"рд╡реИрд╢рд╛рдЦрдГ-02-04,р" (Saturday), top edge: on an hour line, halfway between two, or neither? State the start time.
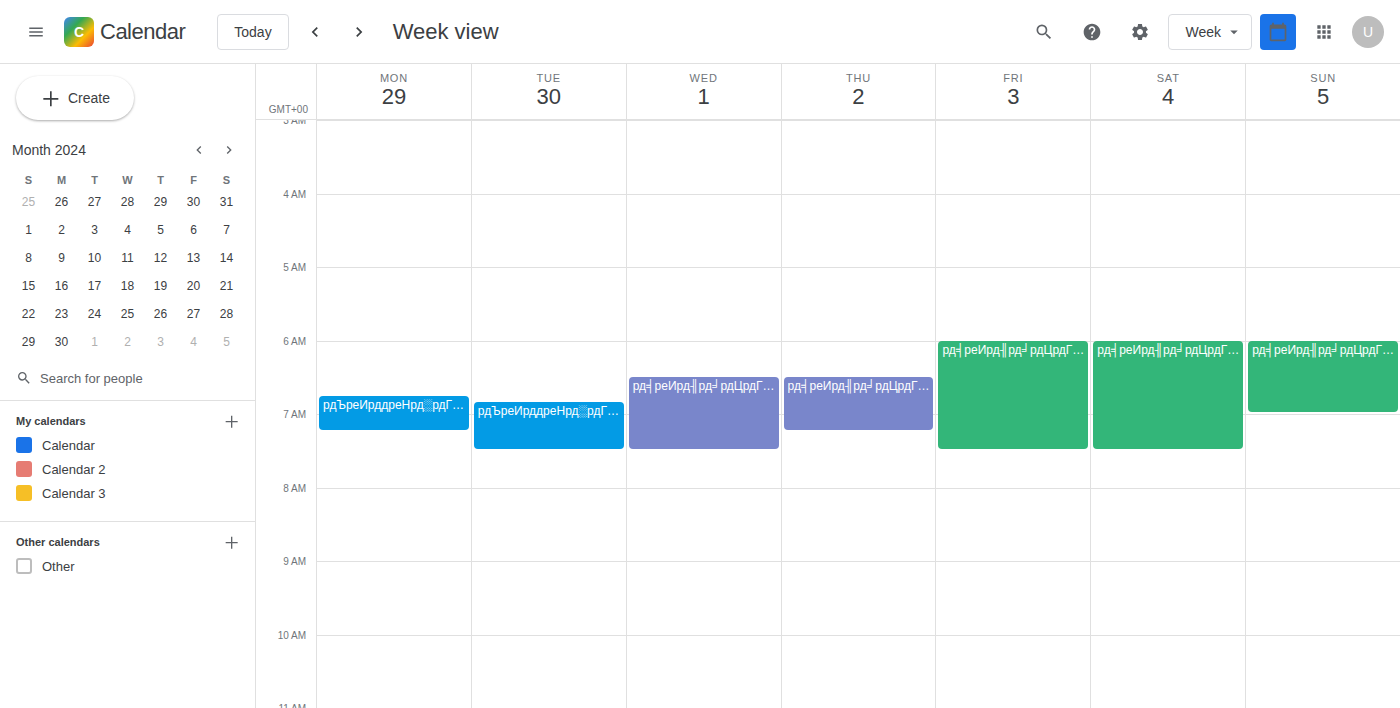
6:00 AM -- exactly on the 6 AM line.